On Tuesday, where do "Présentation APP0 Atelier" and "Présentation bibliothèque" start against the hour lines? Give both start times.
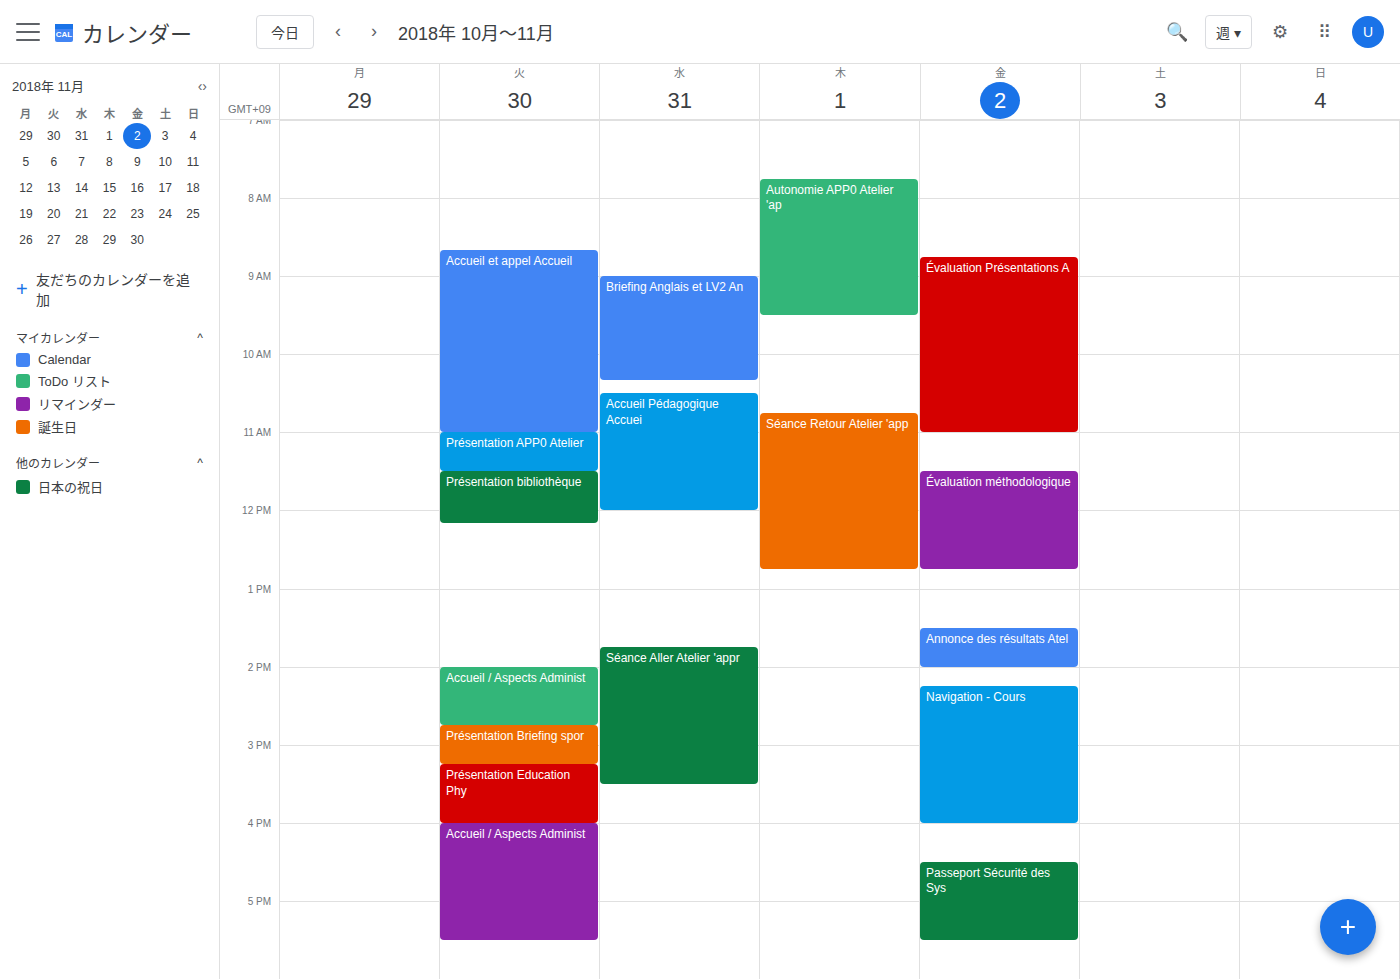
"Présentation APP0 Atelier": 11:00 AM, exactly on the 11 AM line. "Présentation bibliothèque": 11:30 AM, halfway between the 11 AM and 12 PM lines.